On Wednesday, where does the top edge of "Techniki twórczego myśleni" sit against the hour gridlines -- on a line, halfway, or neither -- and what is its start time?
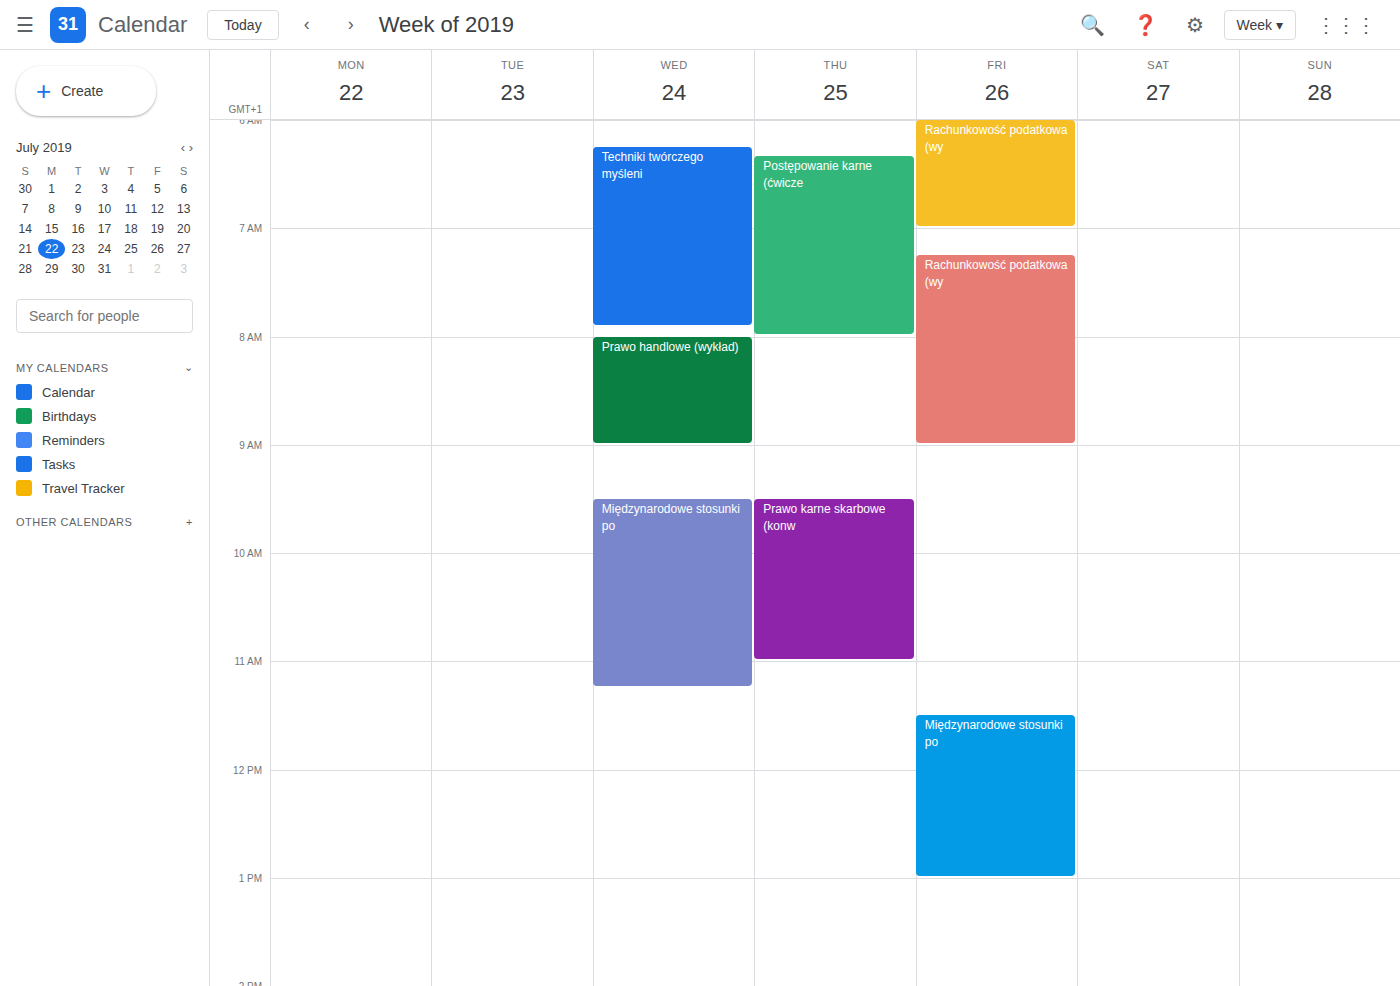
6:15 AM -- neither: a quarter of the way from the 6 AM line to the 7 AM line.